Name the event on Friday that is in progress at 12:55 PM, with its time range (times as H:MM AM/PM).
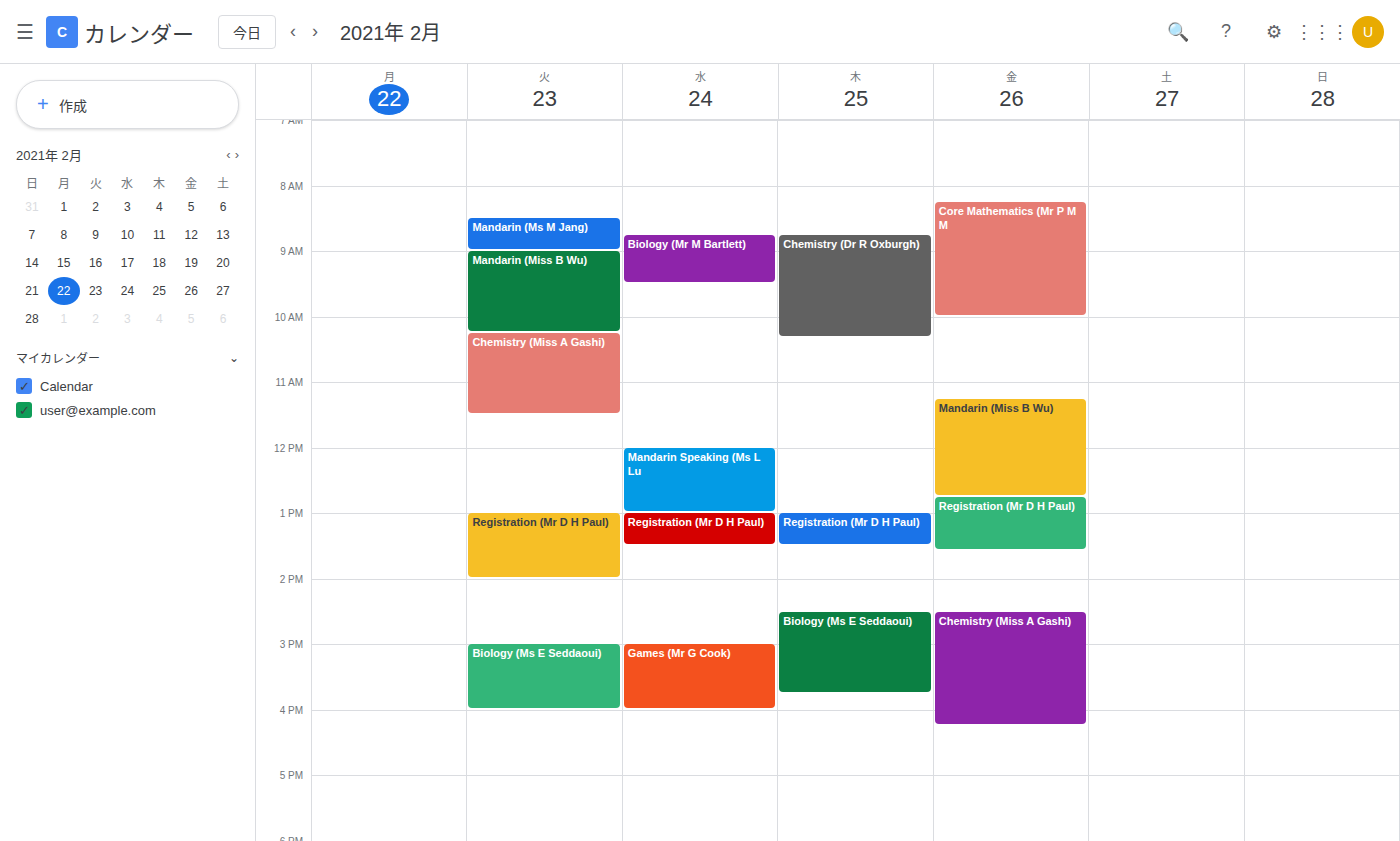
"Registration (Mr D H Paul)", 12:45 PM to 1:35 PM